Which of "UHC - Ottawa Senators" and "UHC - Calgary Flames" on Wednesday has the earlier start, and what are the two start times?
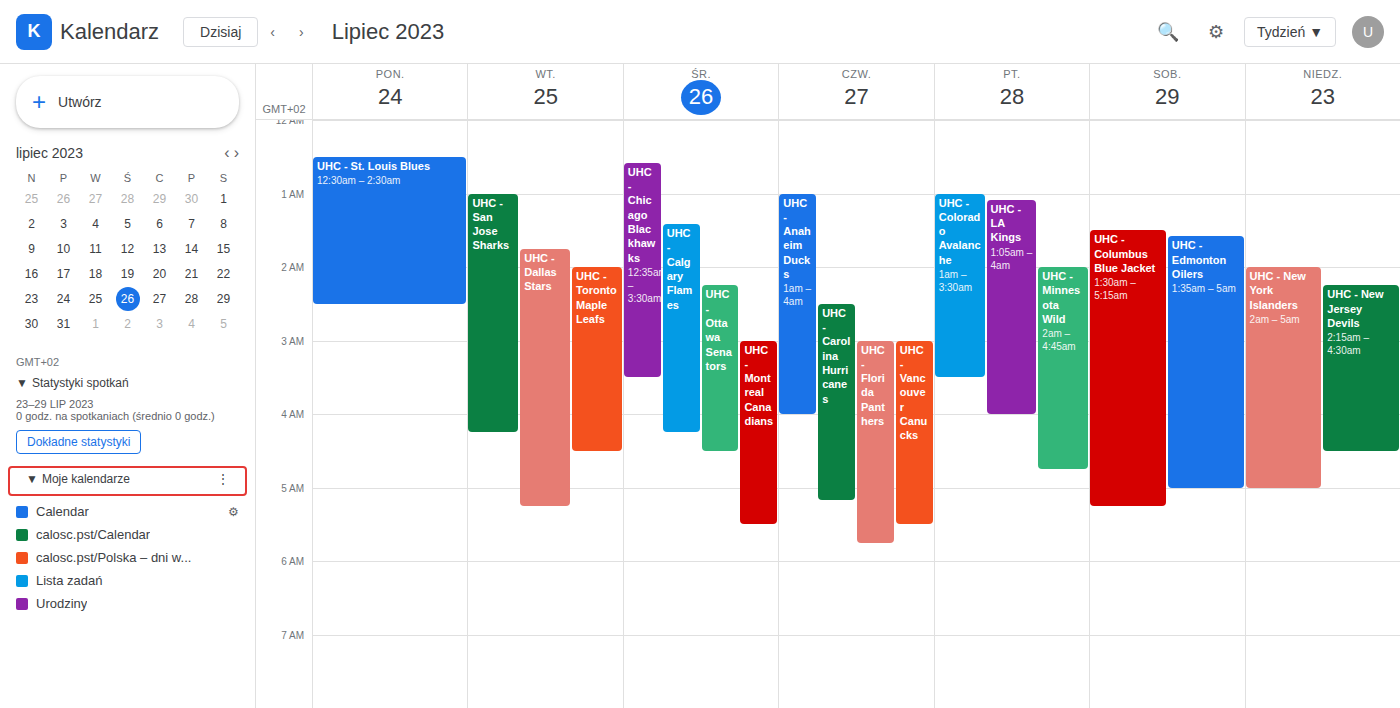
"UHC - Calgary Flames" 1:25 AM; "UHC - Ottawa Senators" 2:15 AM.